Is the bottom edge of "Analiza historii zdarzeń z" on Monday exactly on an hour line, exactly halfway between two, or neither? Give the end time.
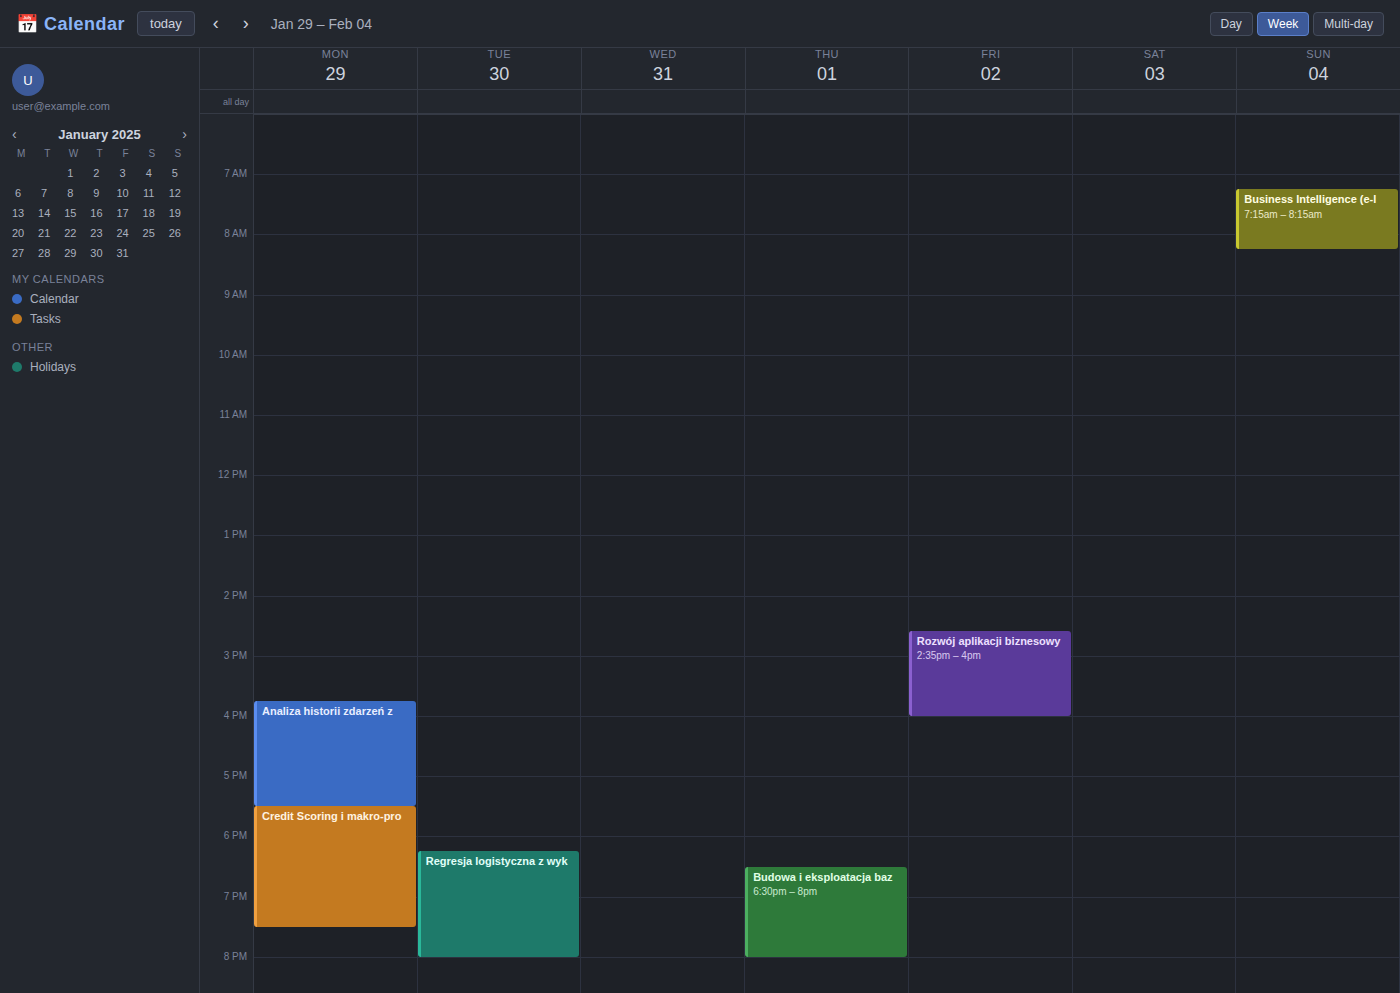
5:30 PM -- halfway between the 5 PM and 6 PM lines.